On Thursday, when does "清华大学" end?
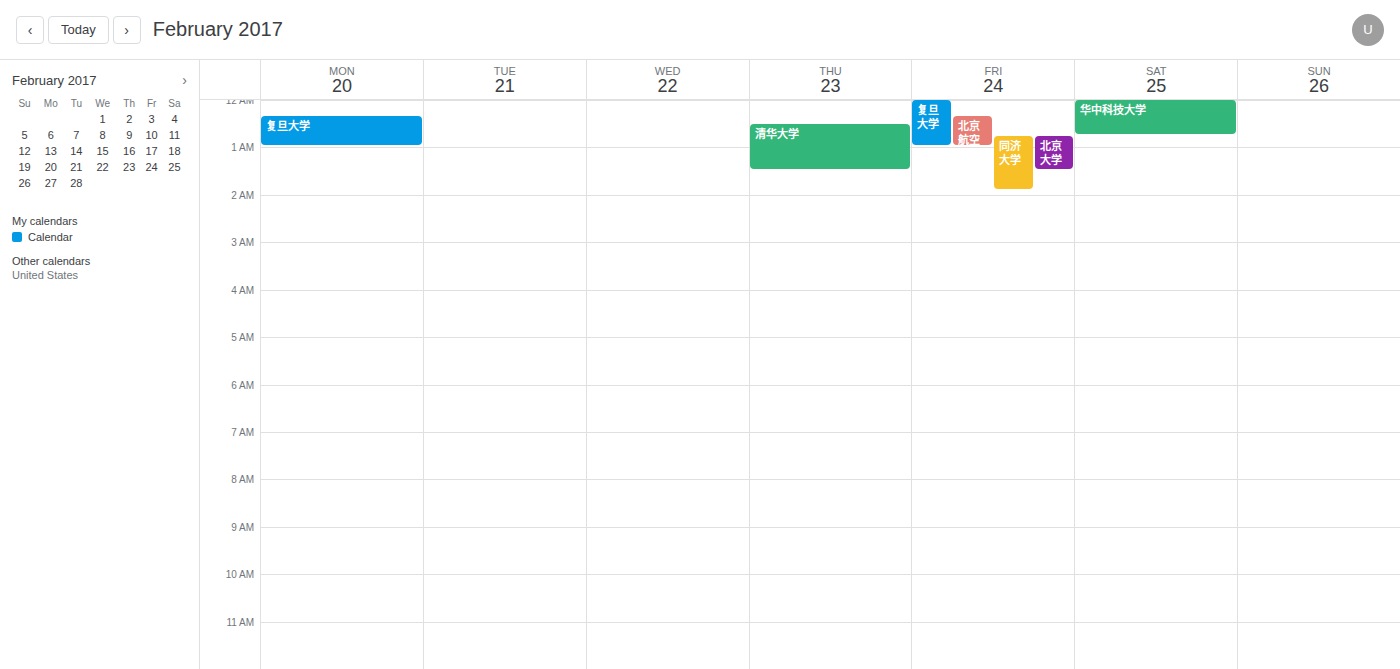
1:30 AM